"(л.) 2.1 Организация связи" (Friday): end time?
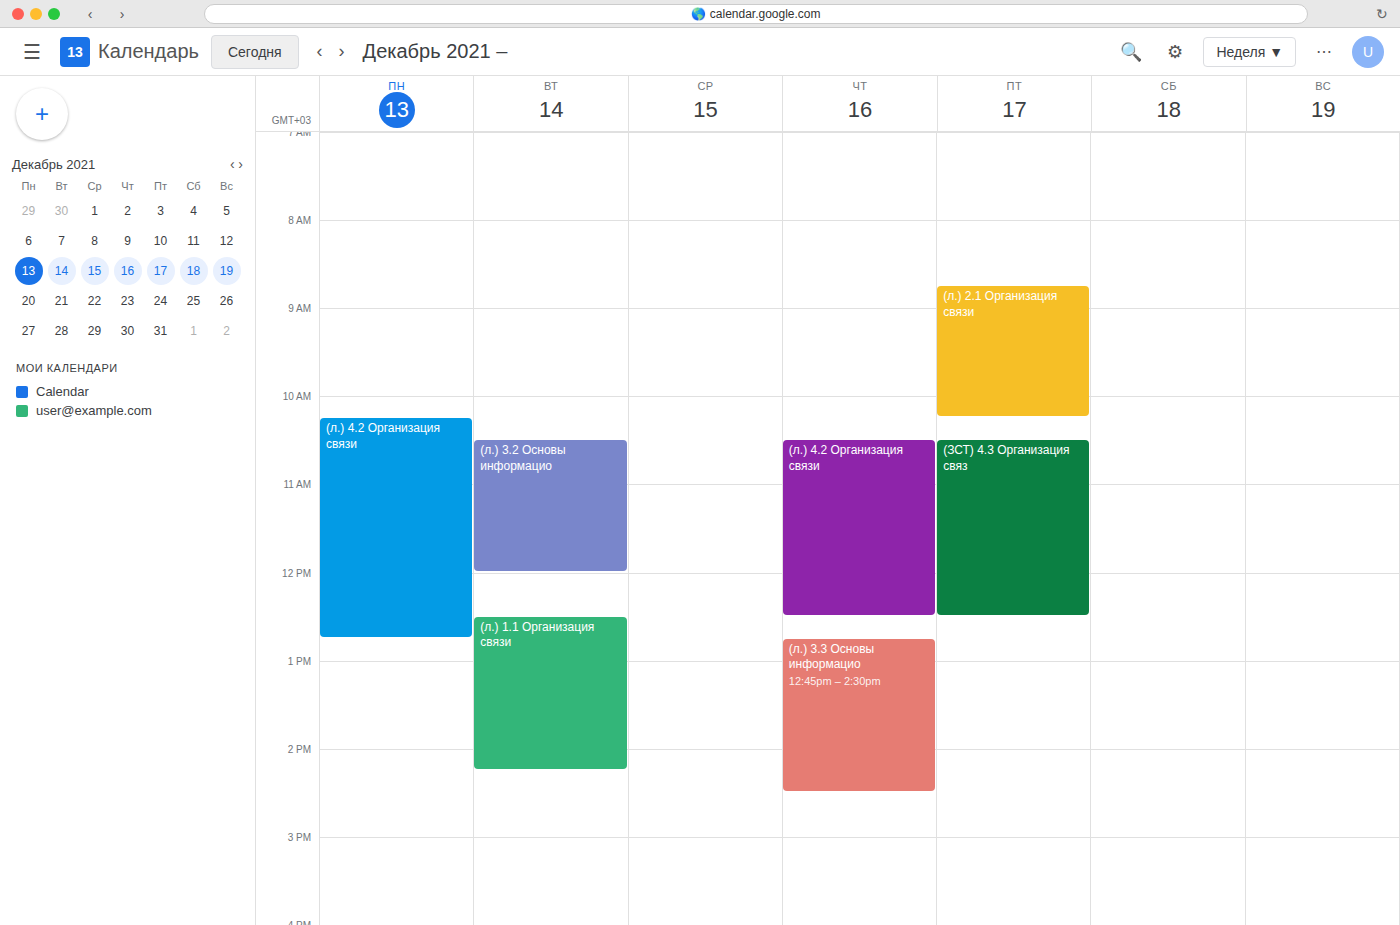
10:15 AM